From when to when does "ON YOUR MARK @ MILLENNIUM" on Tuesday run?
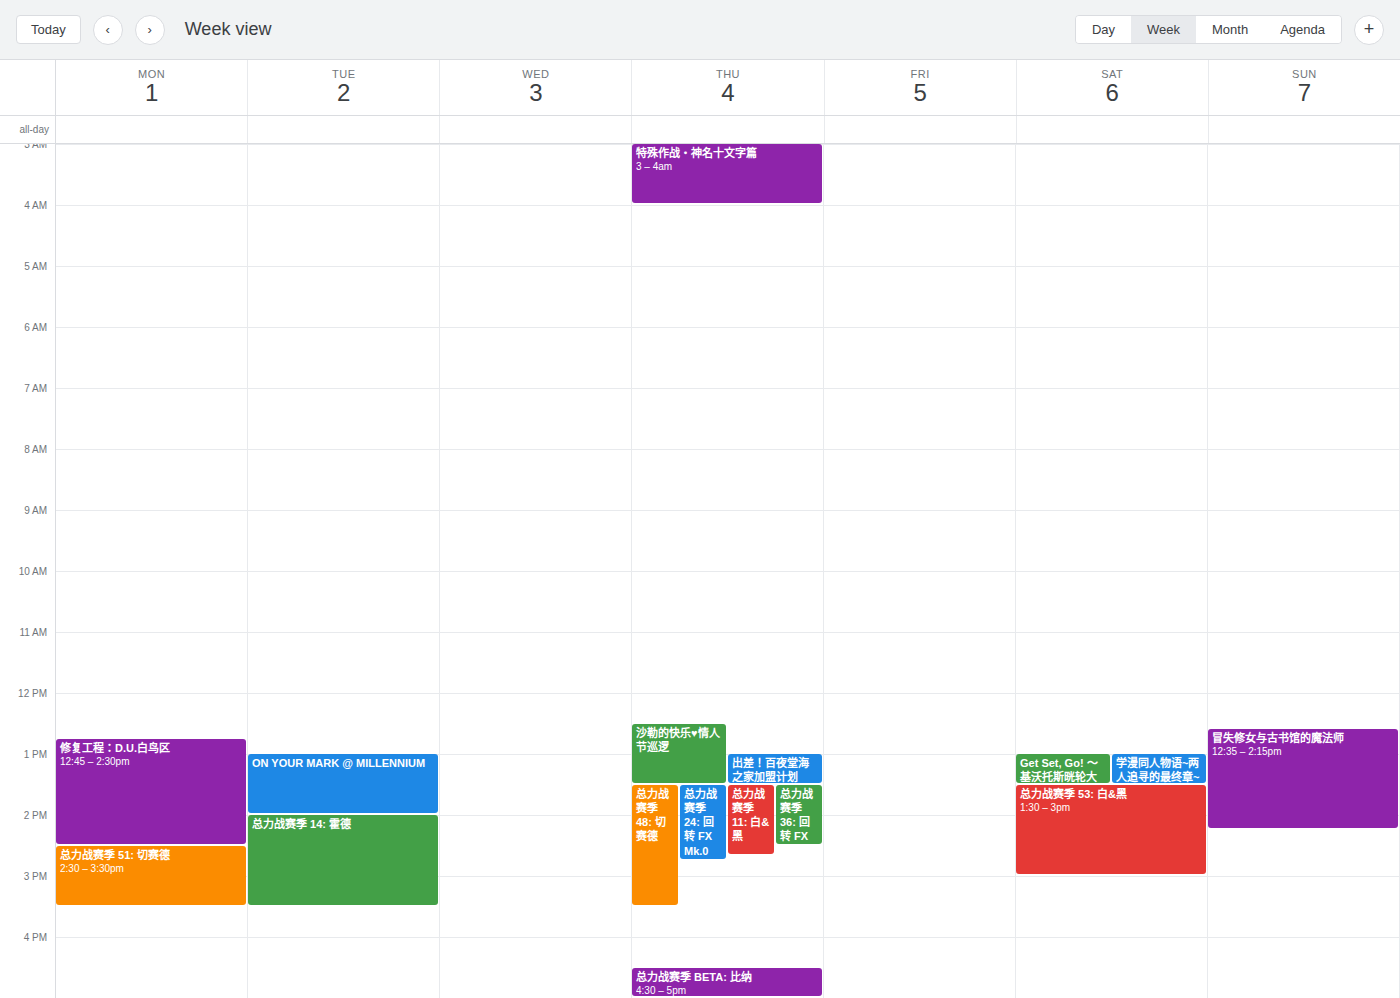
13:00 to 14:00